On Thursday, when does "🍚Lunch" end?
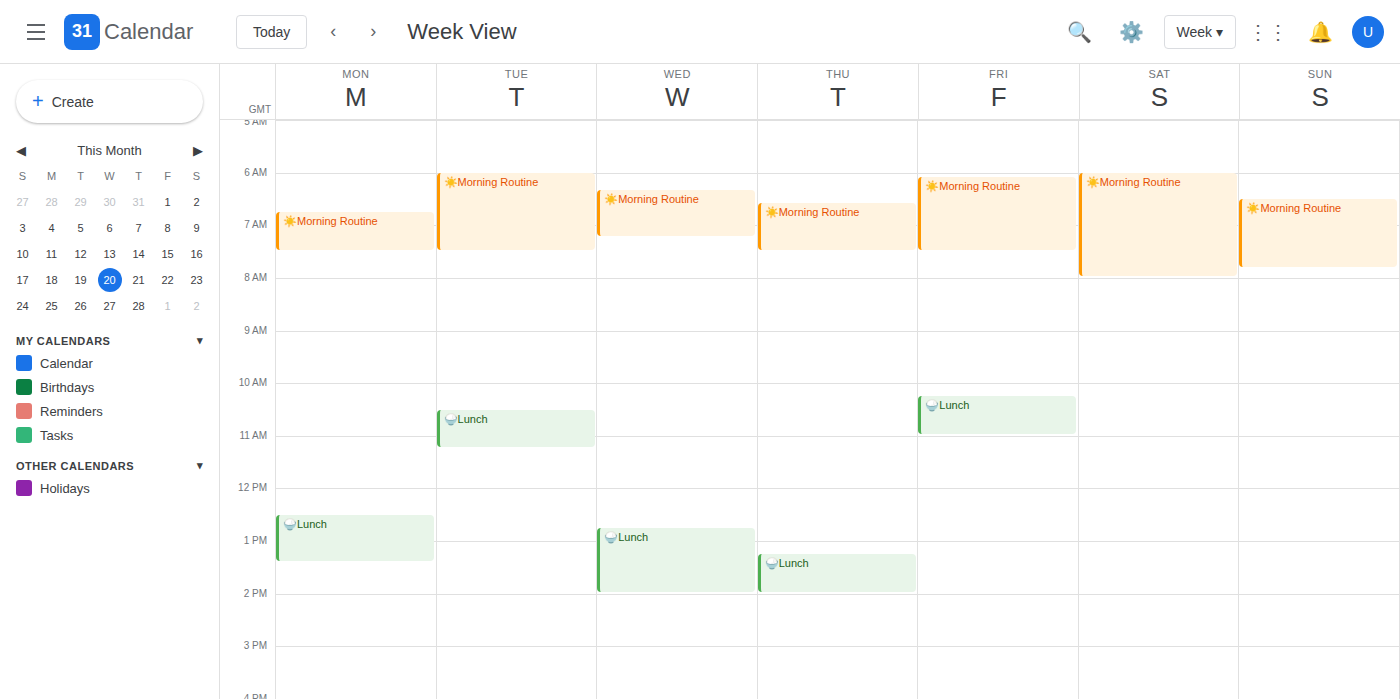
2:00 PM